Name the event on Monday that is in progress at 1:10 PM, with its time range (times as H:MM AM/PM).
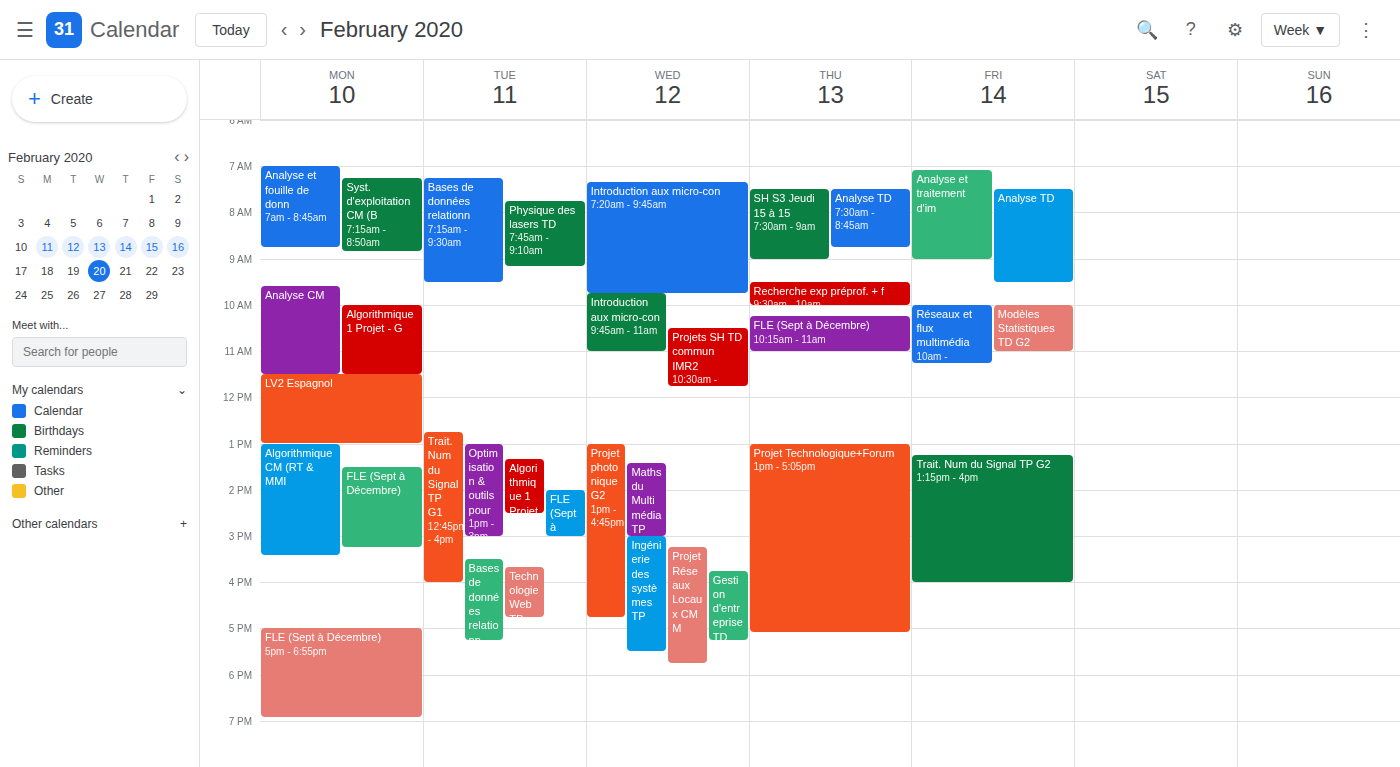
"Algorithmique CM (RT & MMI", 1:00 PM to 3:25 PM